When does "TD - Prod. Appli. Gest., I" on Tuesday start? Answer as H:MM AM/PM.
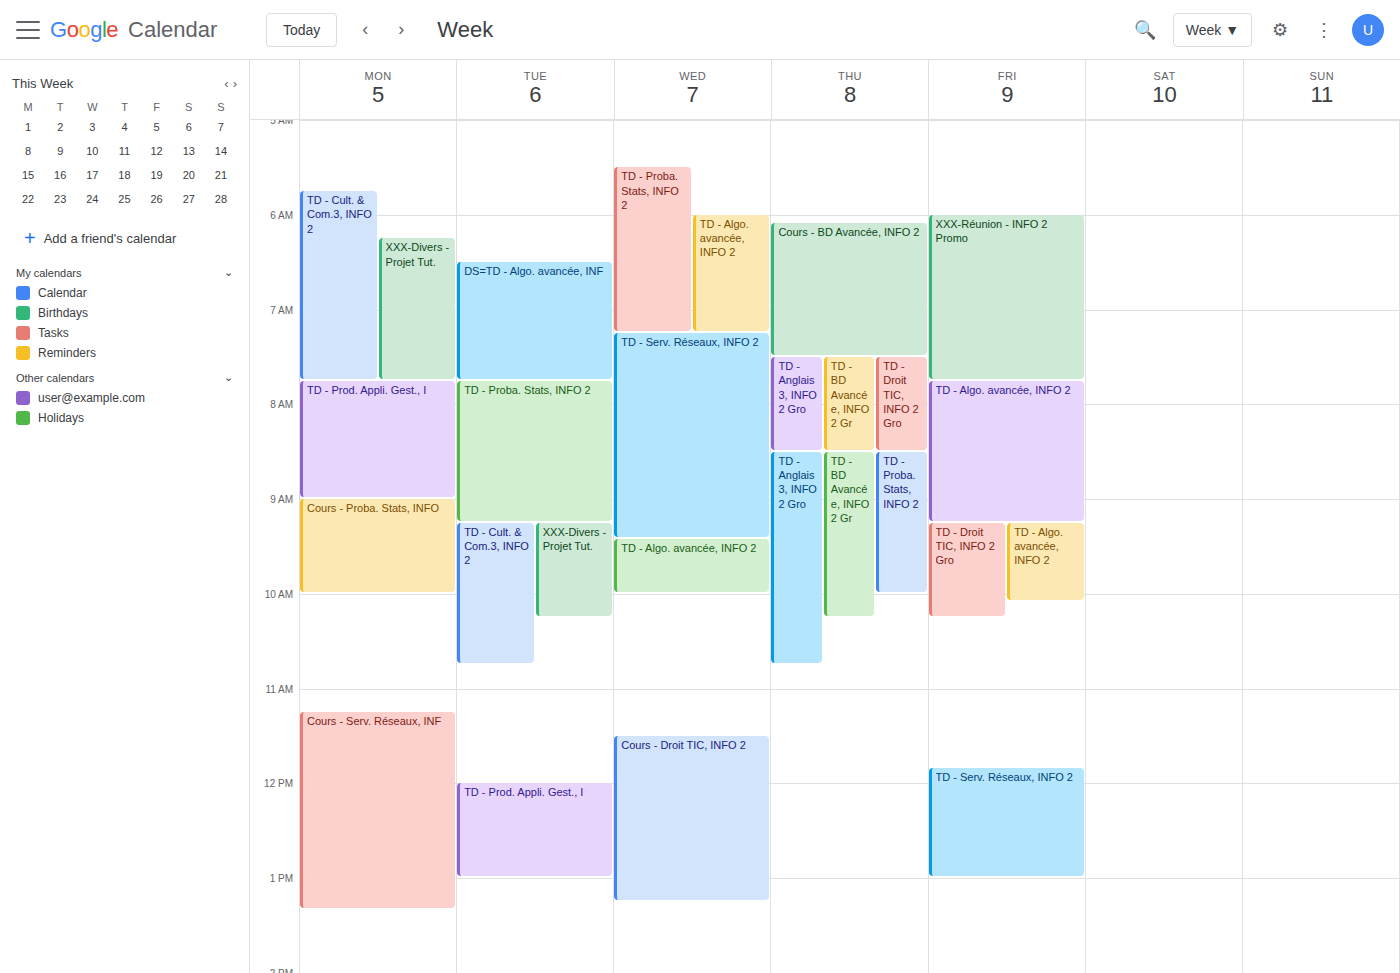
12:00 PM